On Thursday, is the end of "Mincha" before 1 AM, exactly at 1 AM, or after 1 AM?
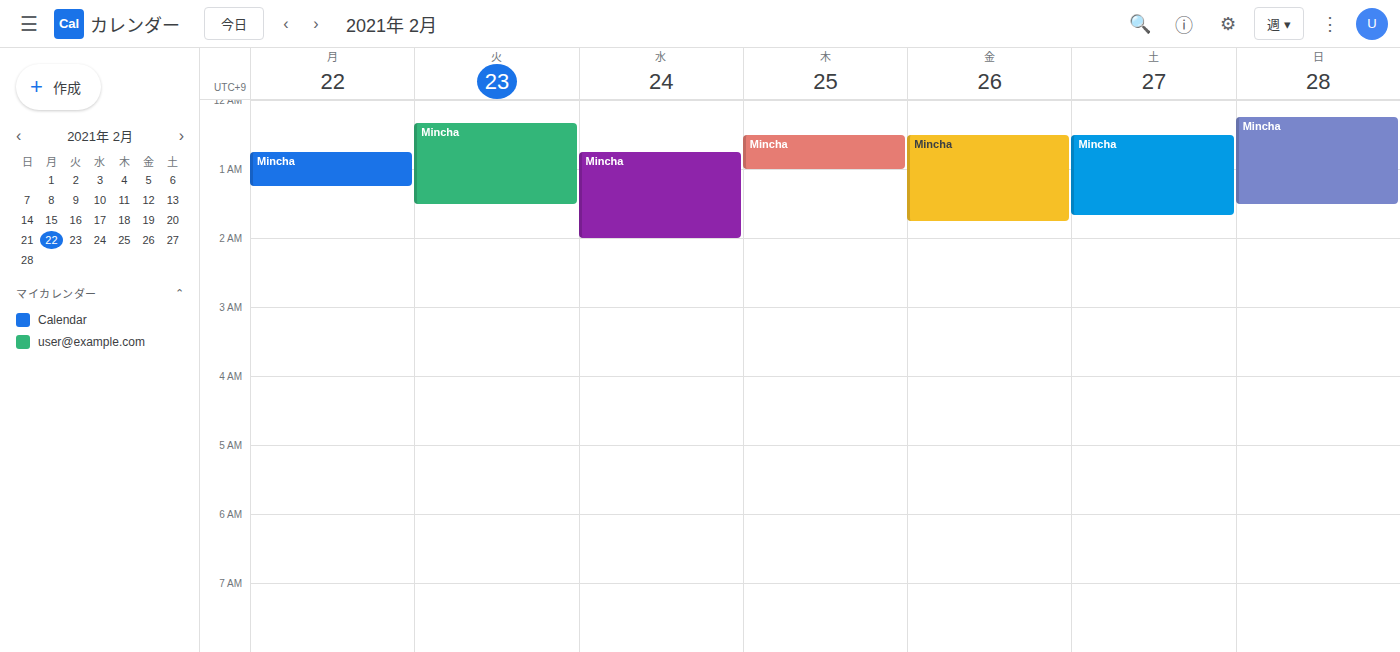
1:00 AM -- exactly at 1 AM, on the 1 AM line.